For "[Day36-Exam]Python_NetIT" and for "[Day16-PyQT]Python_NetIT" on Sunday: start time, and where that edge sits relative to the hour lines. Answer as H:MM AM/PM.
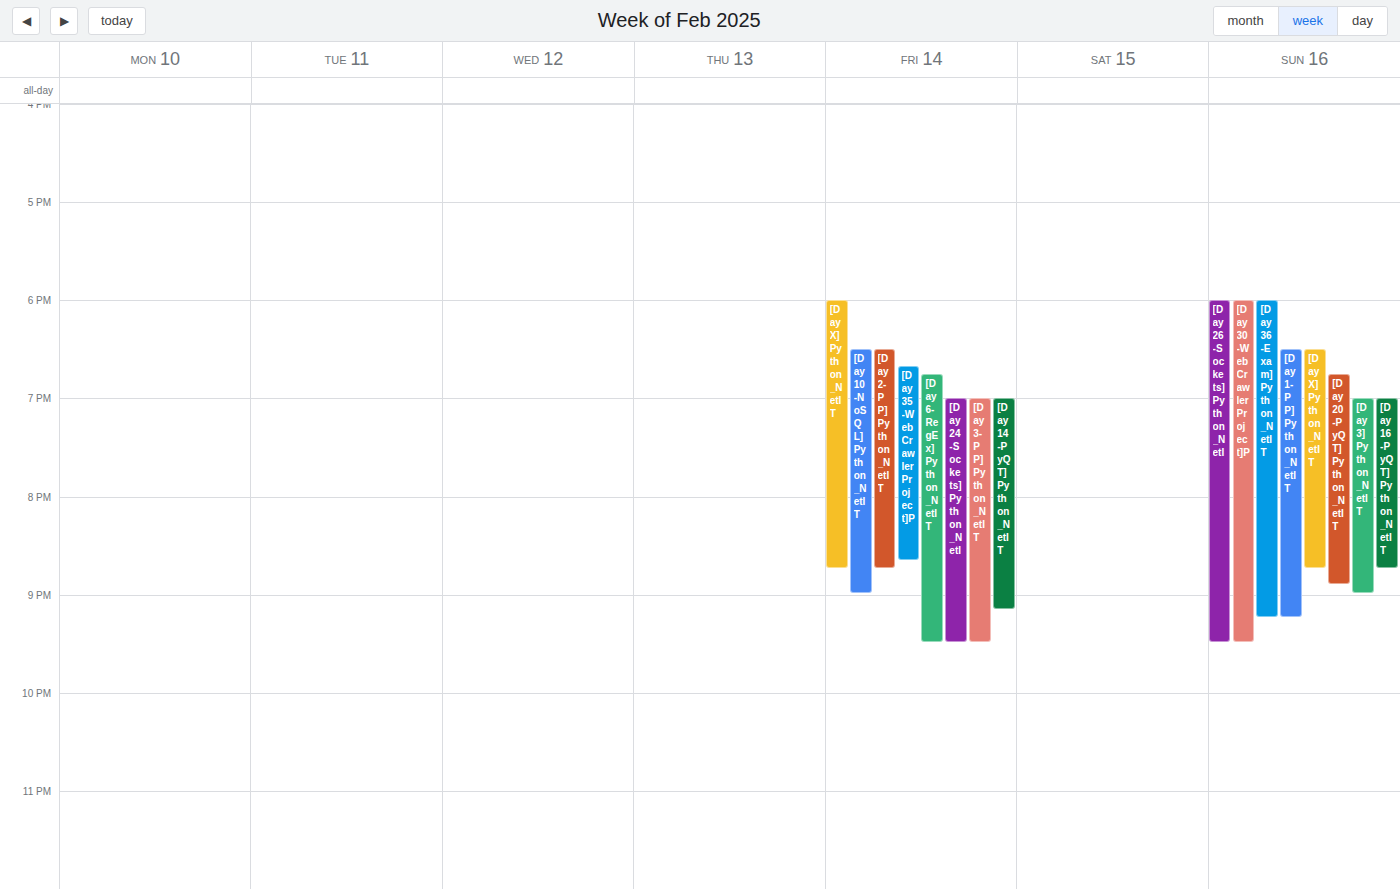
"[Day36-Exam]Python_NetIT": 6:00 PM, exactly on the 6 PM line. "[Day16-PyQT]Python_NetIT": 7:00 PM, exactly on the 7 PM line.